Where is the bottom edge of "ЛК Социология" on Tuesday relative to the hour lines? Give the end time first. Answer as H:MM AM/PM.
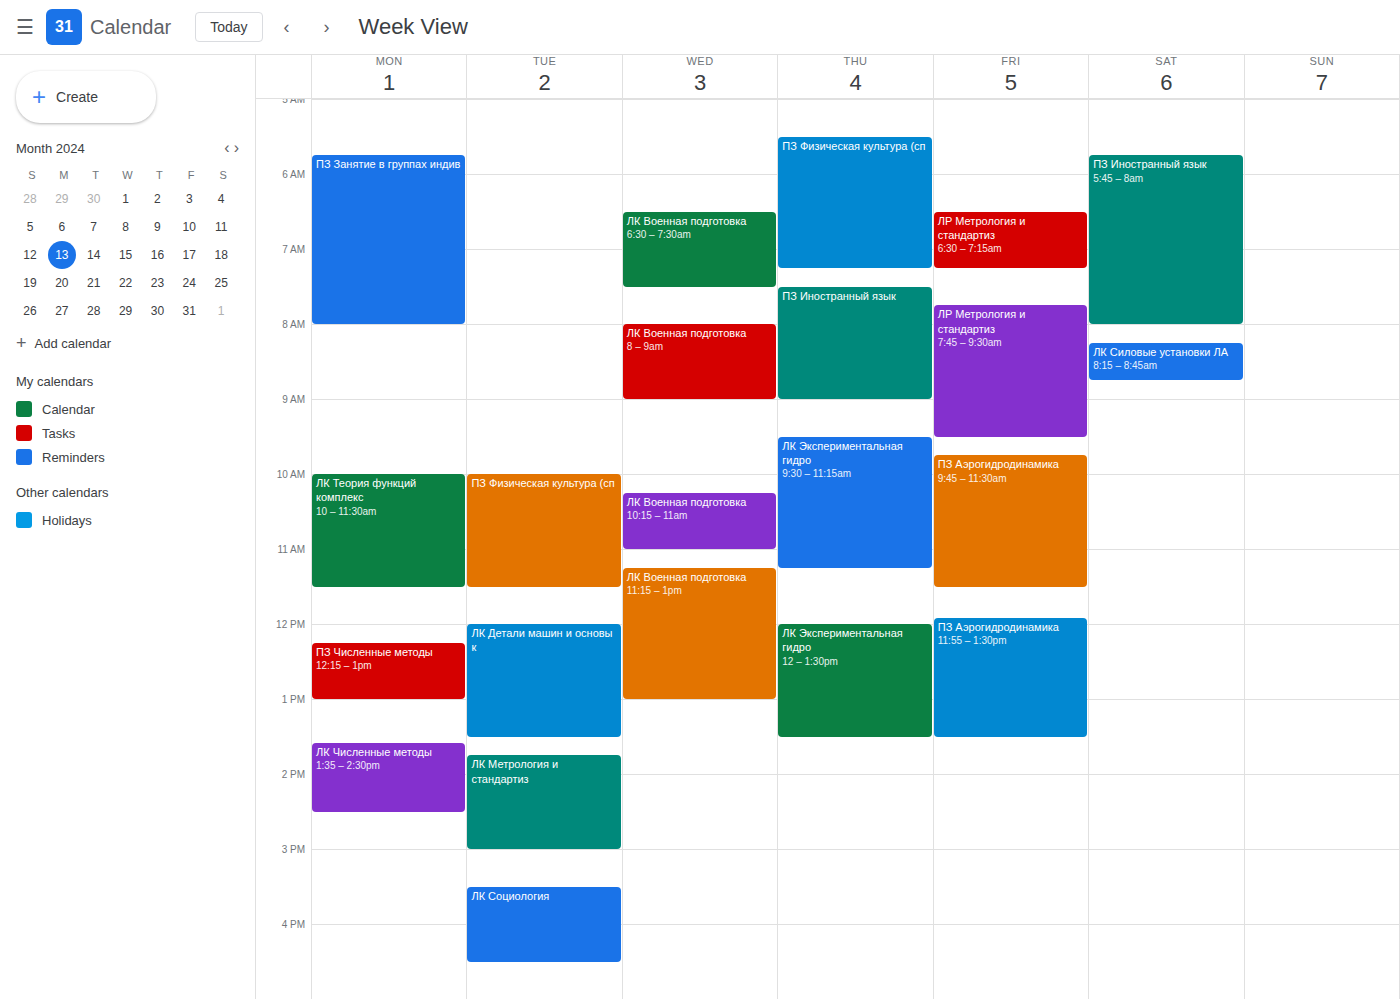
4:30 PM -- halfway between the 4 PM and 5 PM lines.